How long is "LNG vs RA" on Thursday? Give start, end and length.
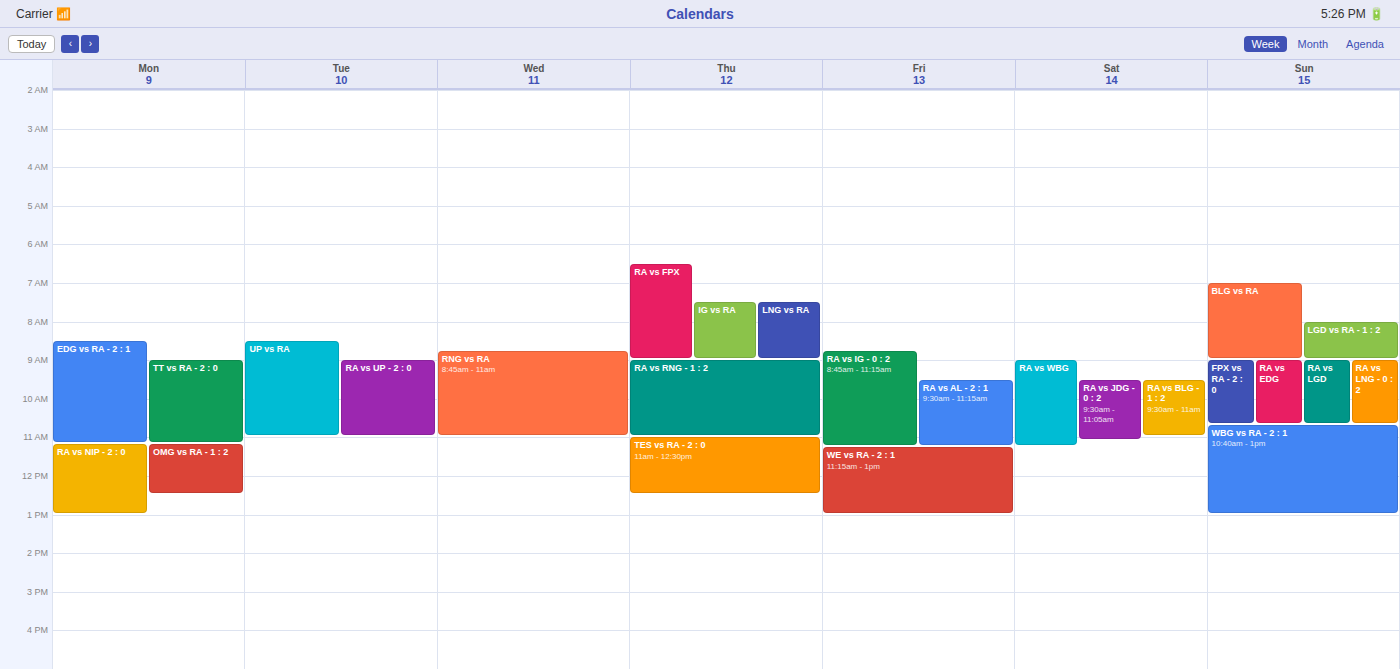
7:30 AM to 9:00 AM, 1 hour 30 minutes